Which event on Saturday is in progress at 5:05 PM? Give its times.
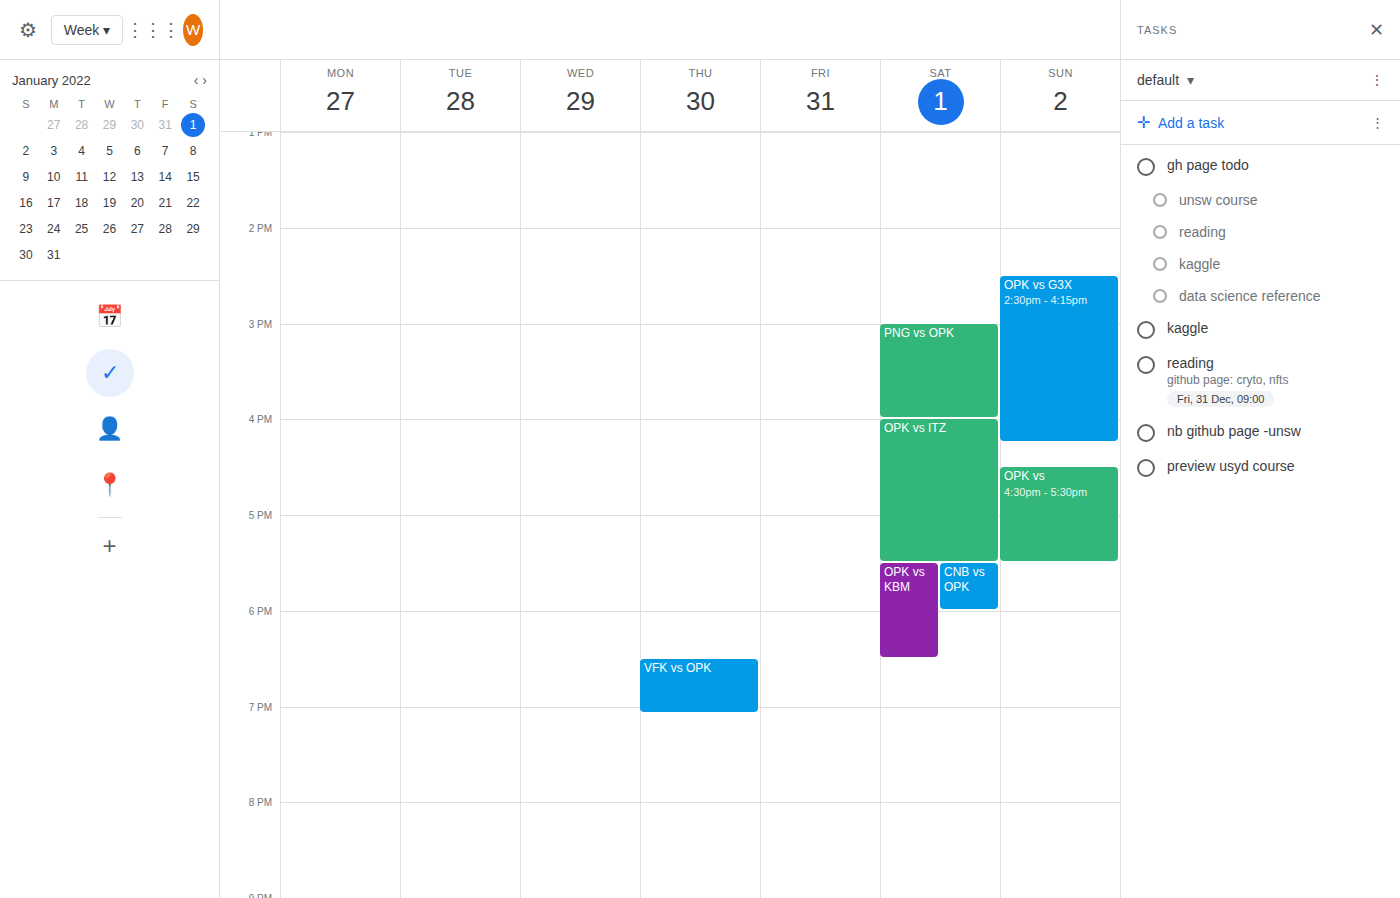
"OPK vs ITZ", 4:00 PM to 5:30 PM